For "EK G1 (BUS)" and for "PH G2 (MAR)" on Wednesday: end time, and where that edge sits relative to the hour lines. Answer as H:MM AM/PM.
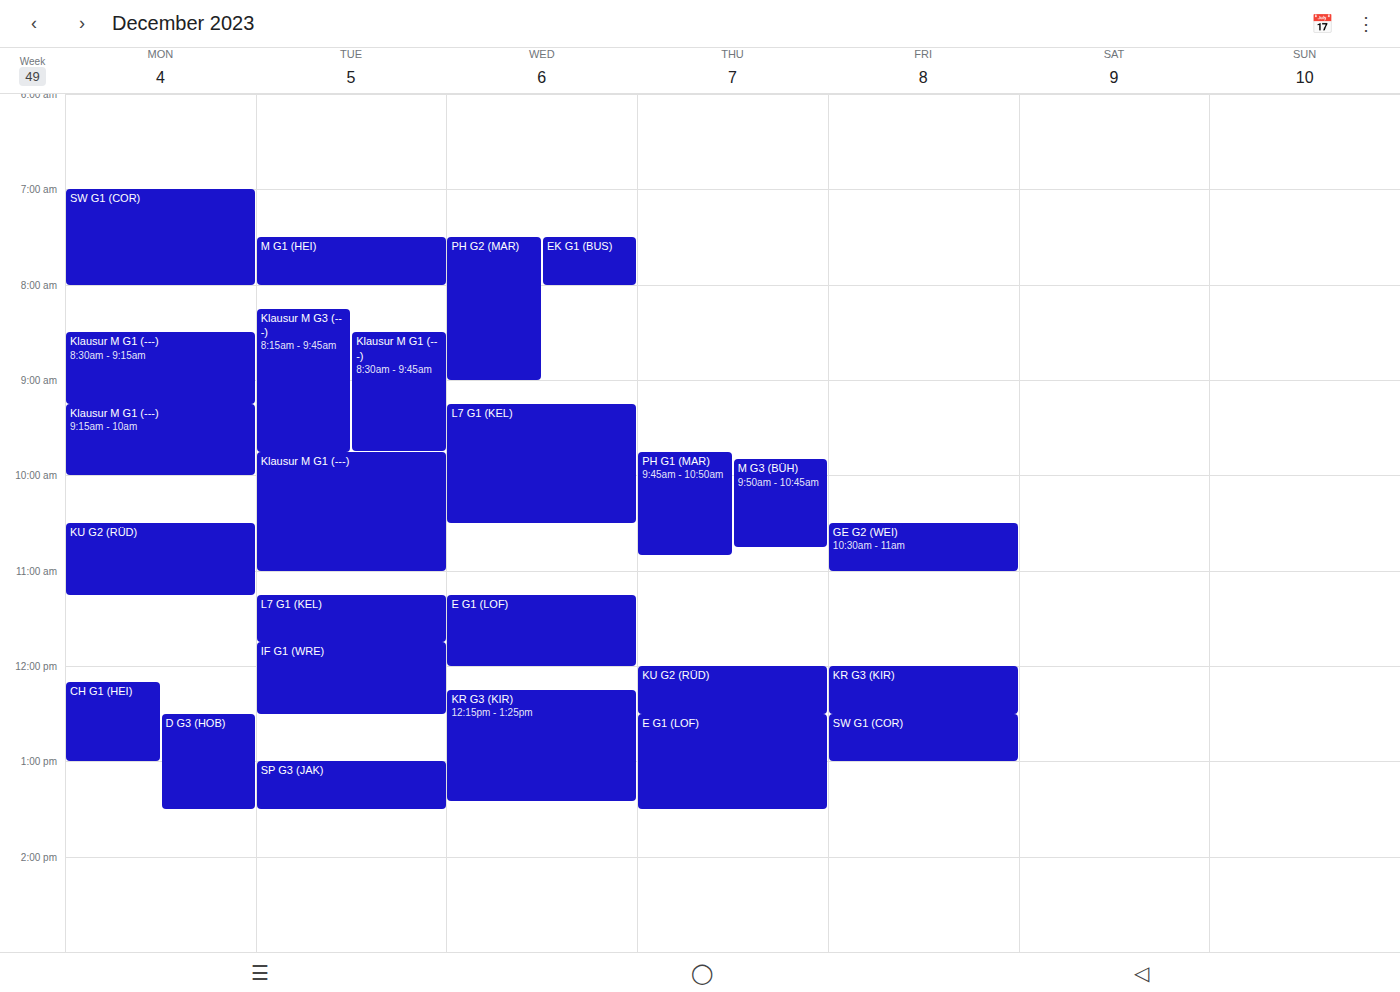
"EK G1 (BUS)": 8:00 AM, exactly on the 8 AM line. "PH G2 (MAR)": 9:00 AM, exactly on the 9 AM line.